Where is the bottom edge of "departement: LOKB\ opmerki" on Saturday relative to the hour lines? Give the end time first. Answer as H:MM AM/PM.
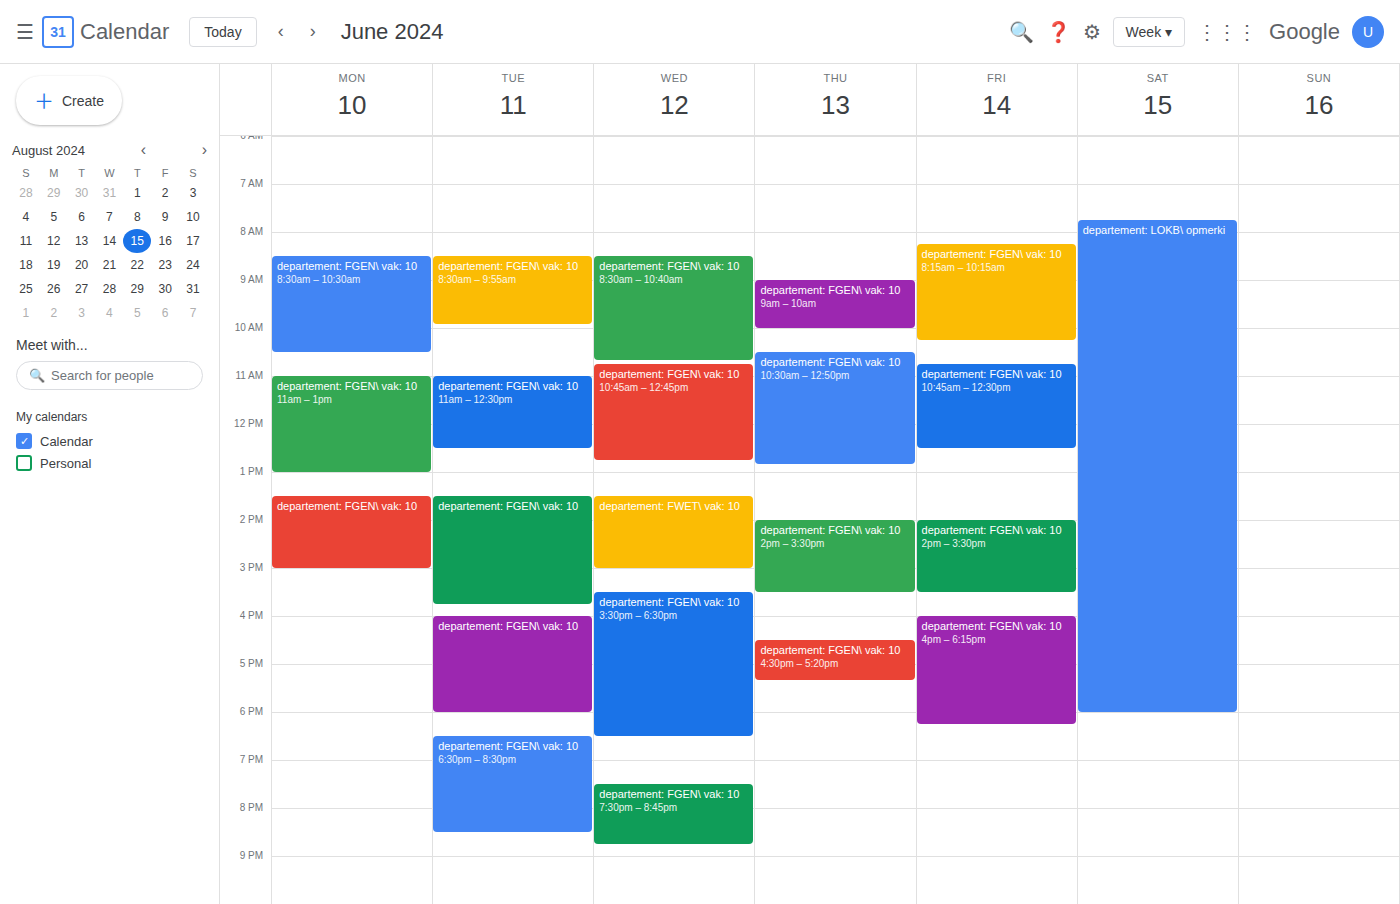
6:00 PM -- exactly on the 6 PM line.